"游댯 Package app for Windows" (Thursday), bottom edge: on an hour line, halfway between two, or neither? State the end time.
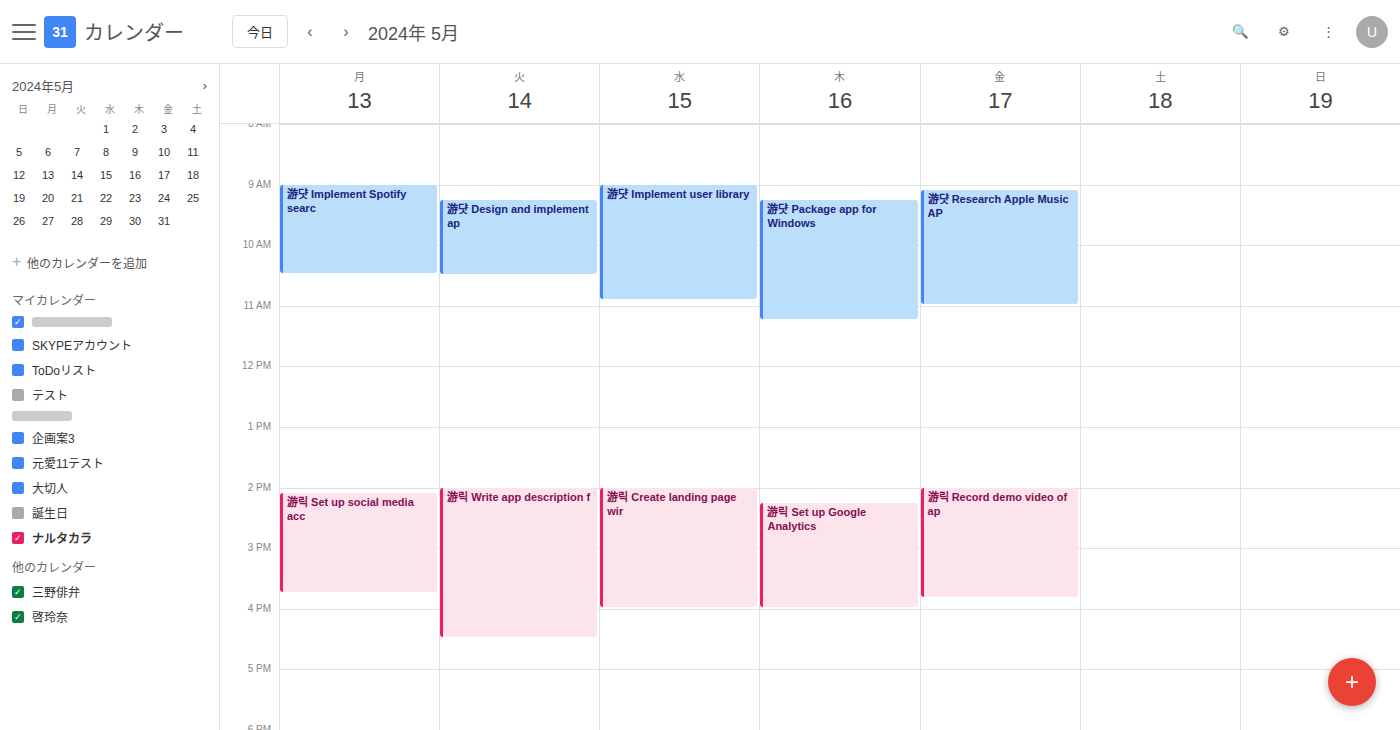
11:15 AM -- neither: a quarter of the way from the 11 AM line to the 12 PM line.